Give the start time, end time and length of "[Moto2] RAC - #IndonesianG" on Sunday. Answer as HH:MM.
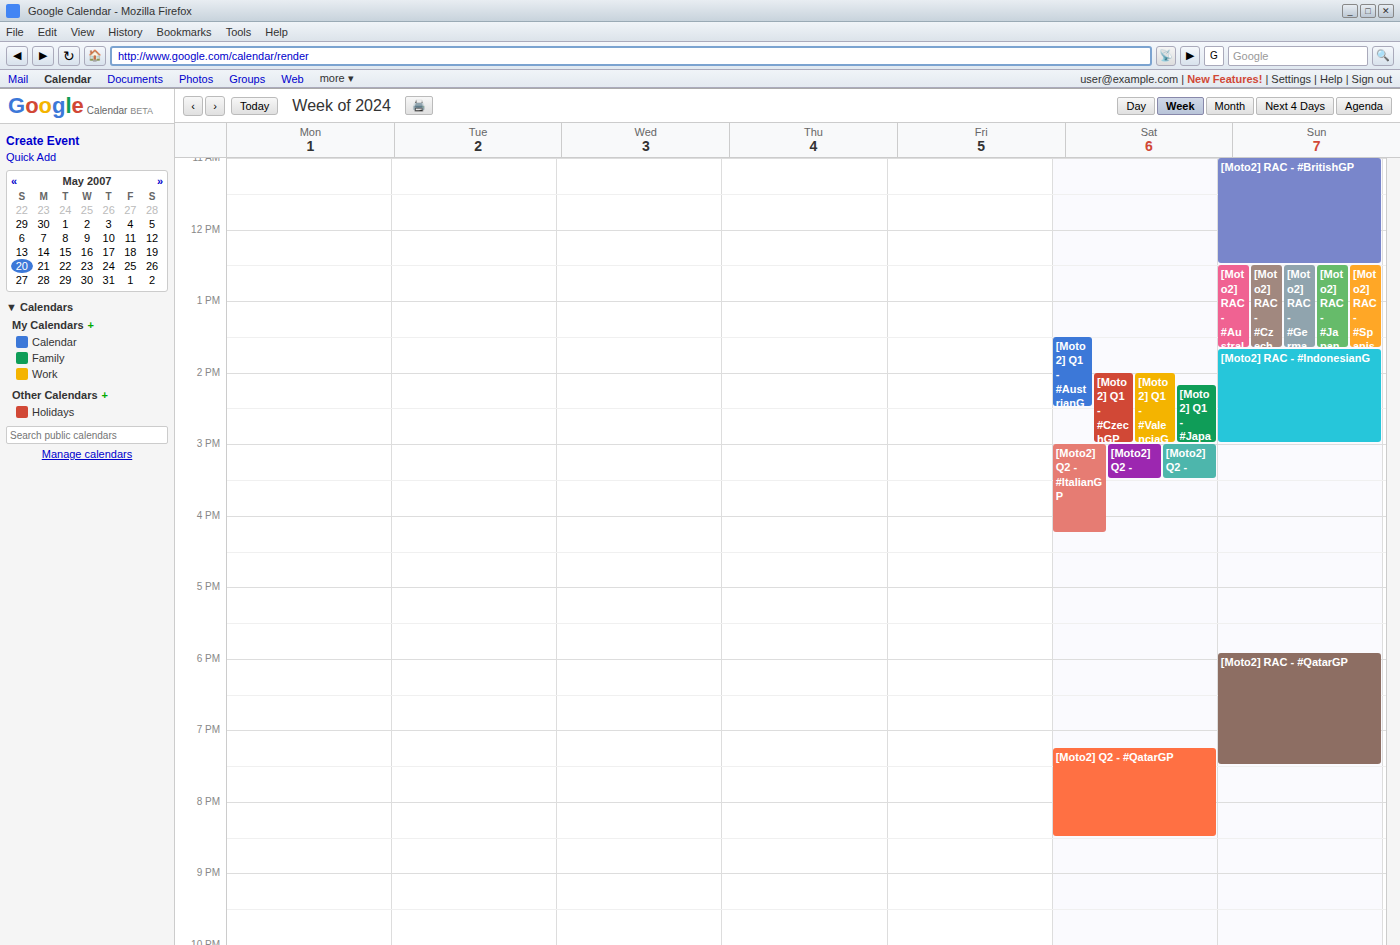
13:40 to 15:00, 1 hour 20 minutes